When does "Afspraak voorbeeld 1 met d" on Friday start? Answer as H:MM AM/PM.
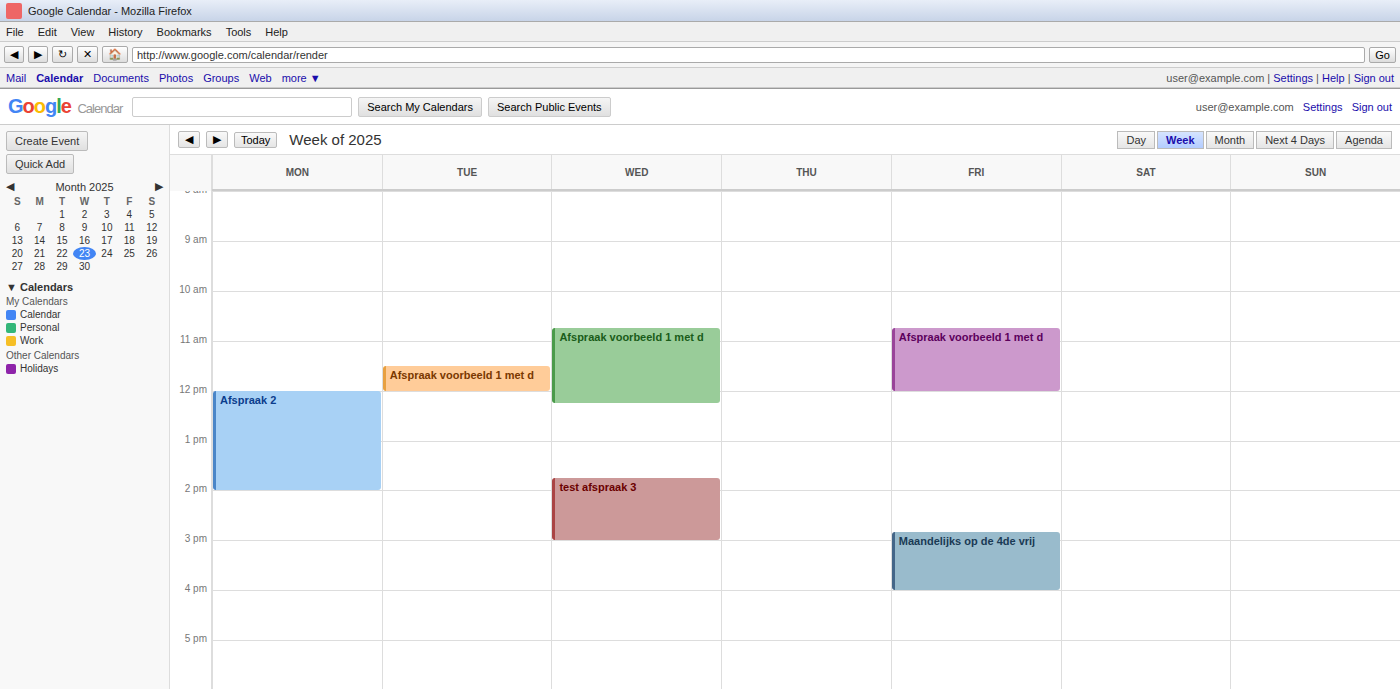
10:45 AM